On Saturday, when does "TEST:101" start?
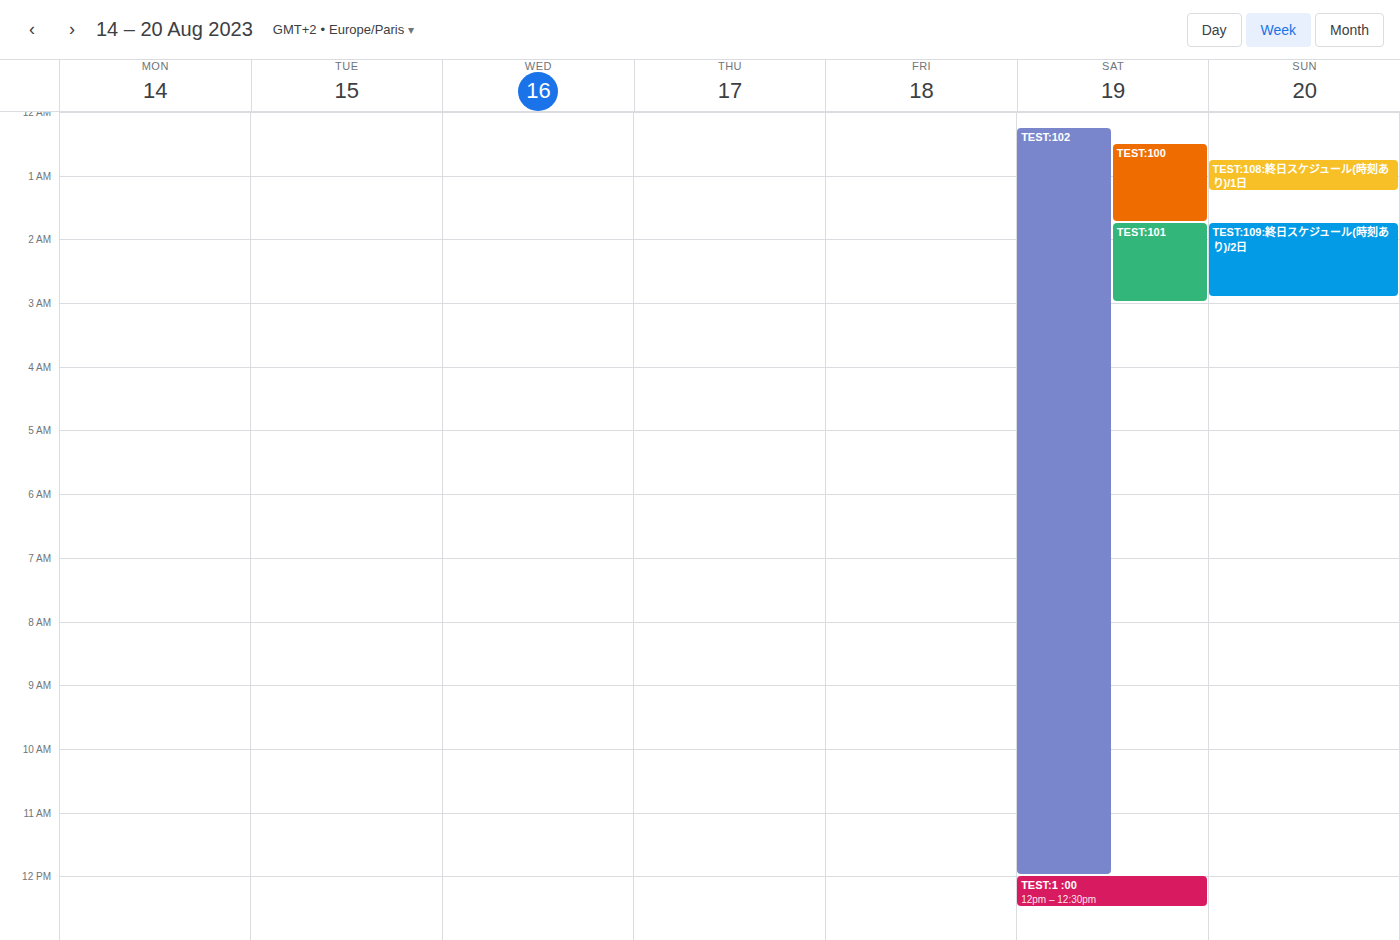
1:45 AM